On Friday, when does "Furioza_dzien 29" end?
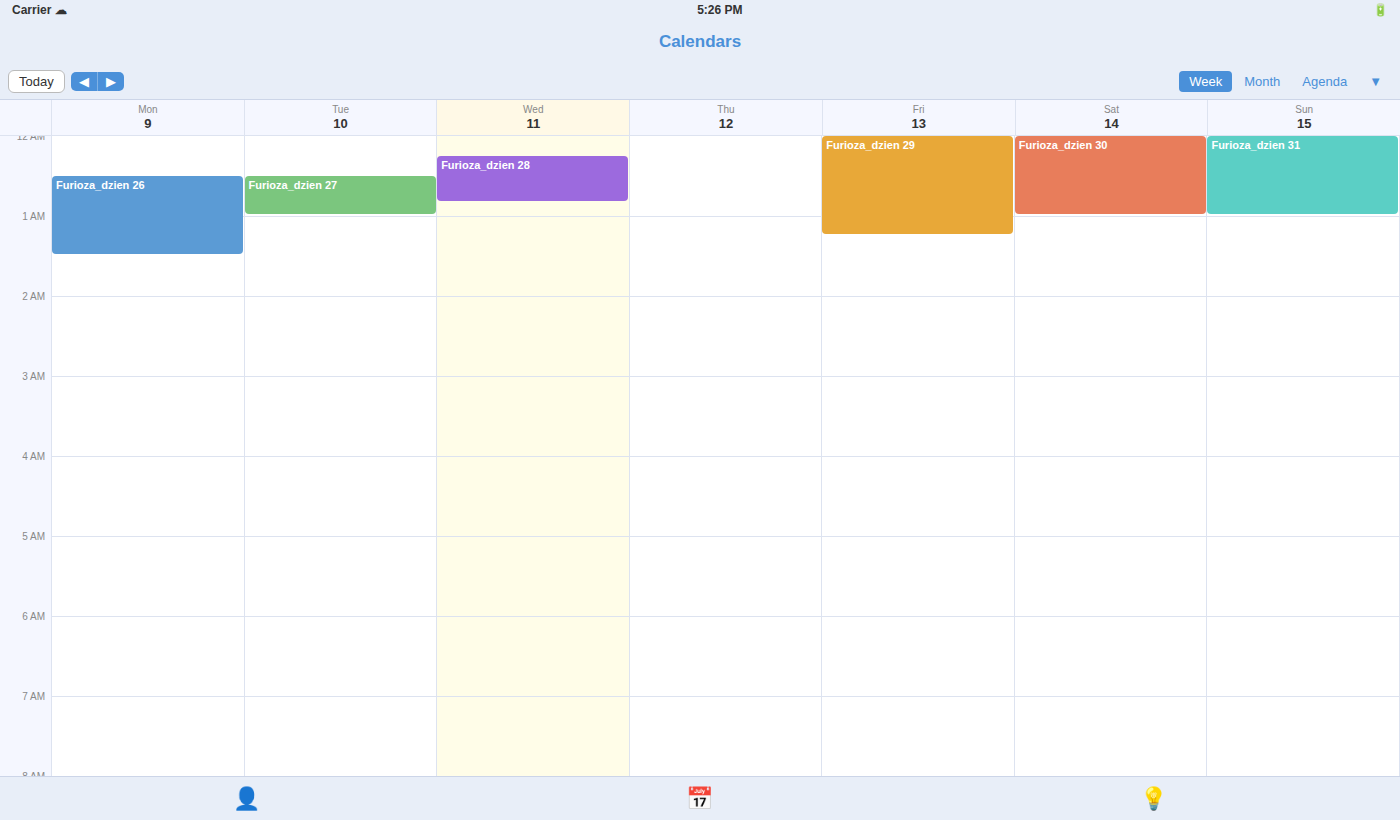
1:15 AM